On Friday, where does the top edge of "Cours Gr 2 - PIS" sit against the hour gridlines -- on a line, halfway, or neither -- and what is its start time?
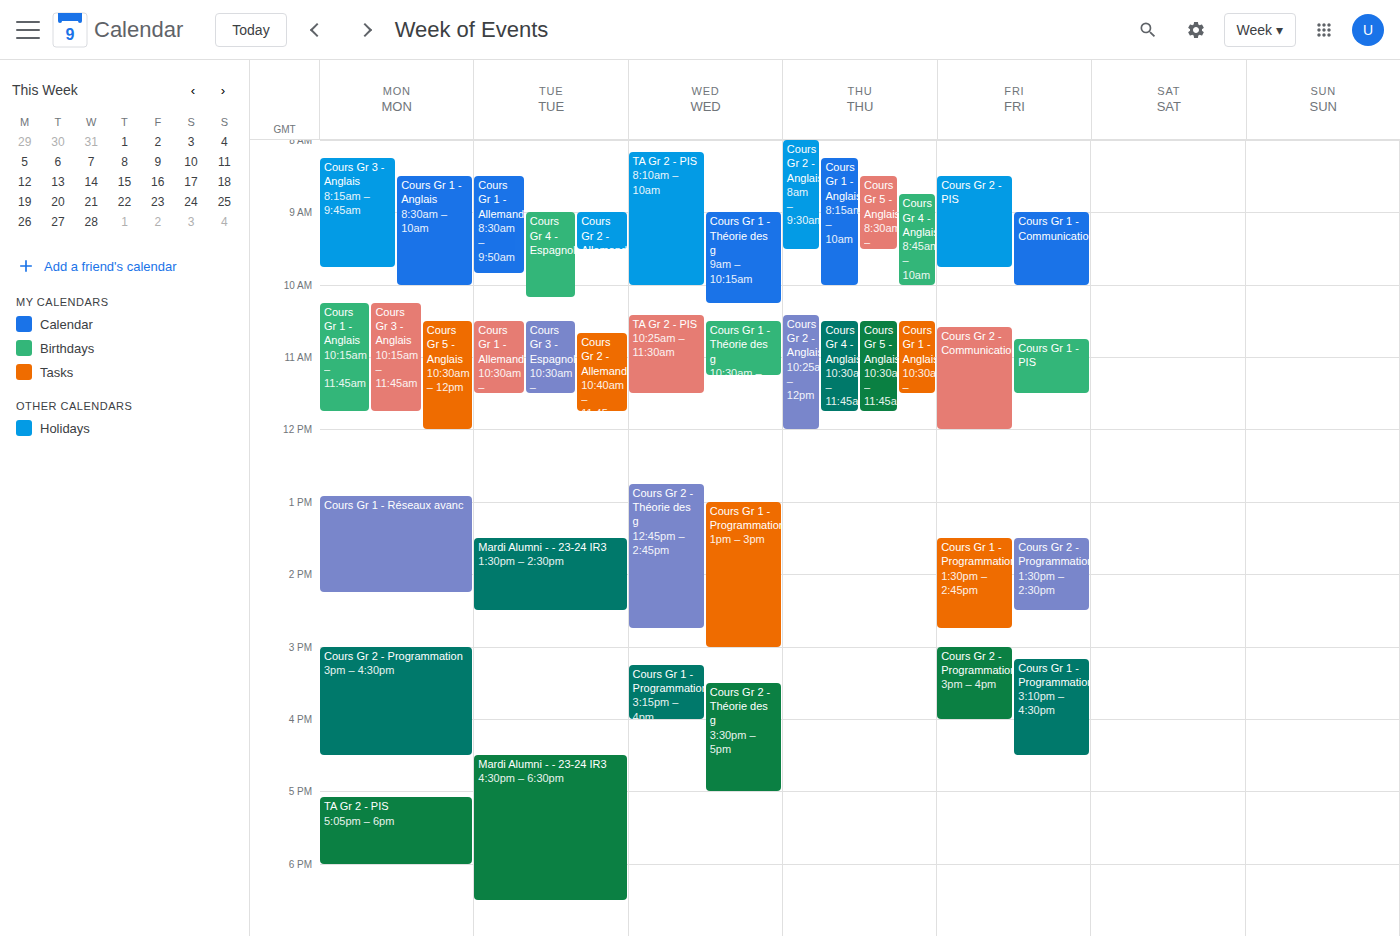
08:30 -- halfway between the 08:00 and 09:00 lines.